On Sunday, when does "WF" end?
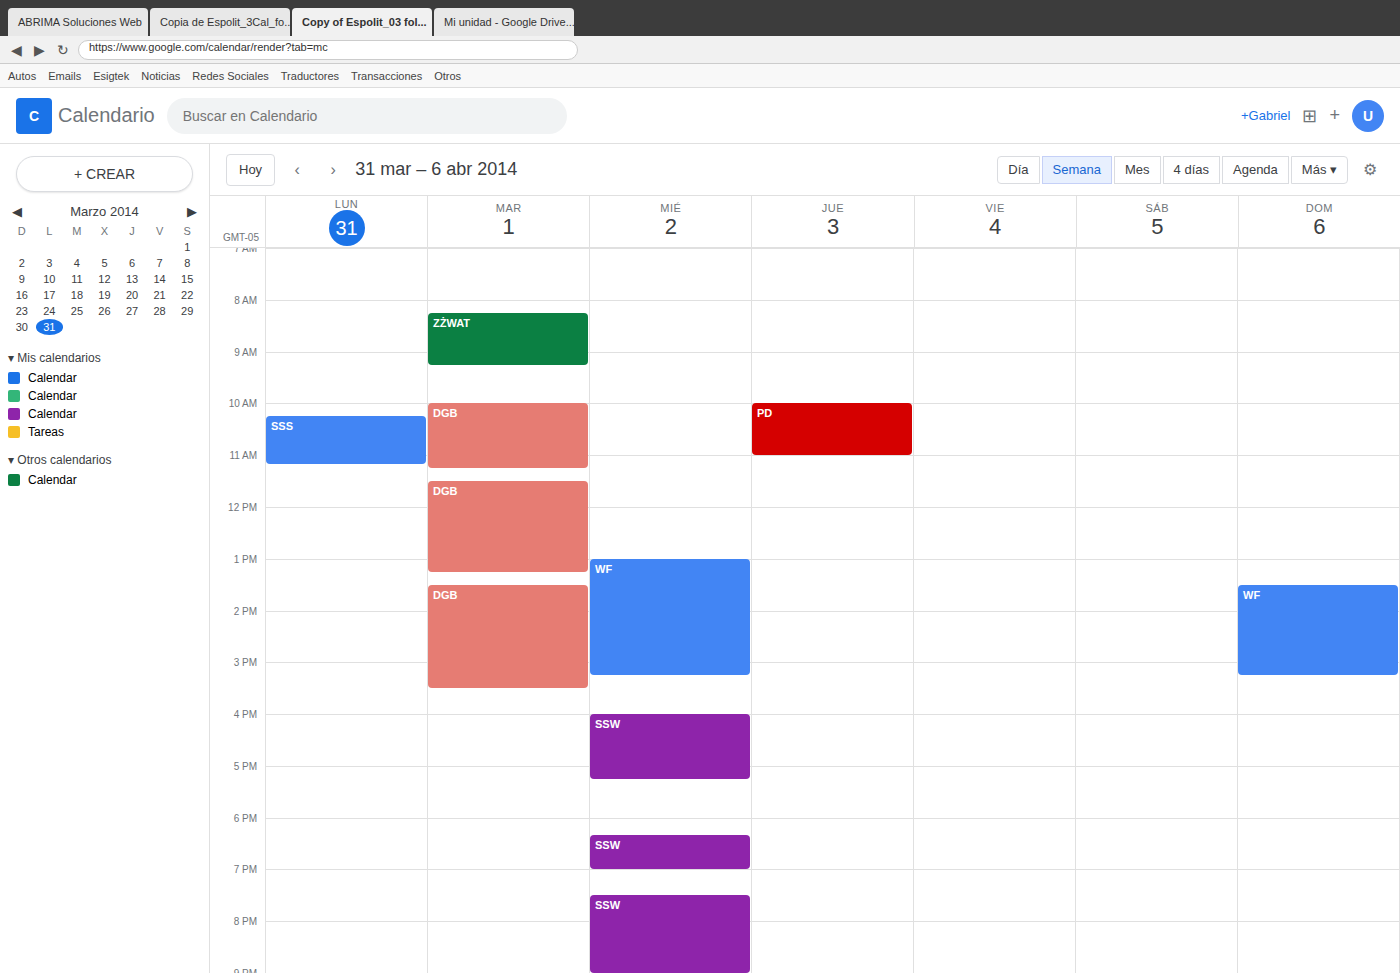
3:15 PM